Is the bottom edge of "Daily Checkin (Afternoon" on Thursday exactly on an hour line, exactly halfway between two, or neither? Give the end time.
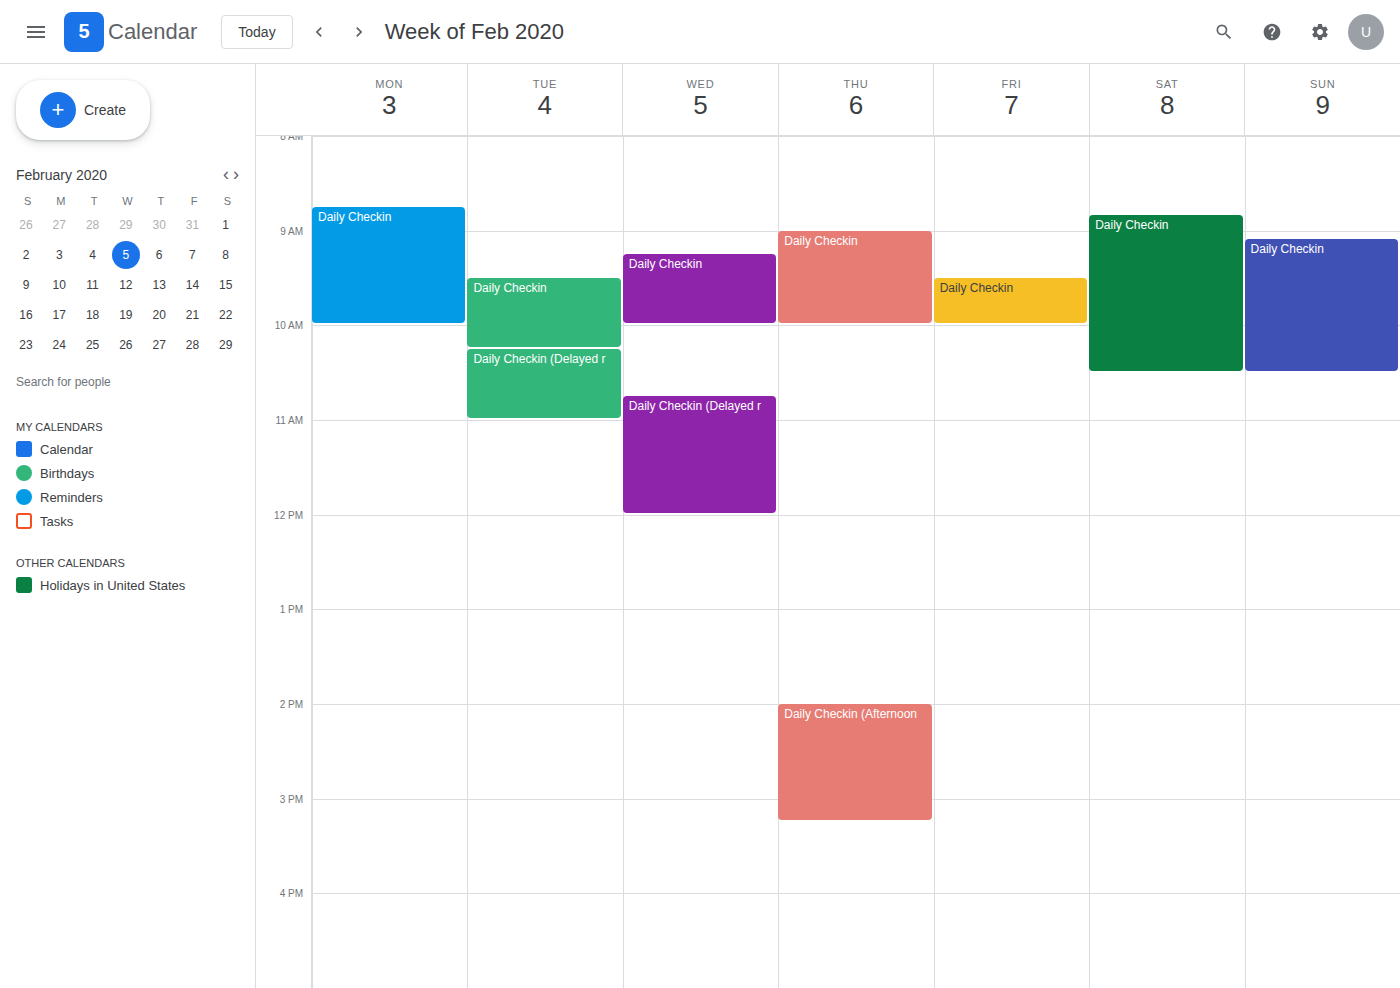
15:15 -- neither: a quarter of the way from the 15:00 line to the 16:00 line.